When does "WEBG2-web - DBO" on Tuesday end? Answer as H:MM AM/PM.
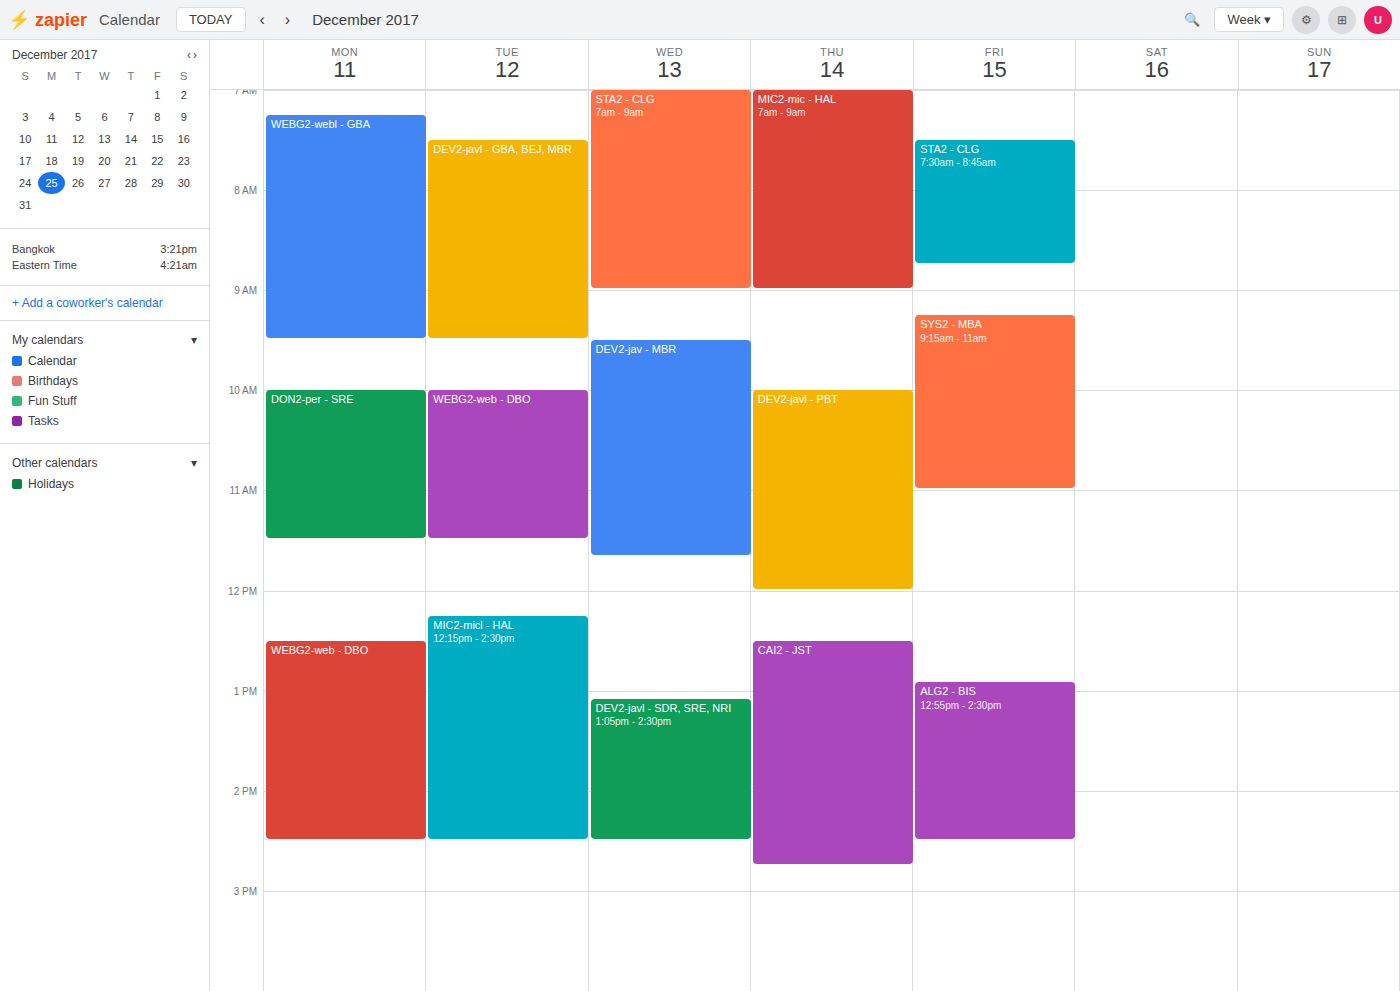
11:30 AM